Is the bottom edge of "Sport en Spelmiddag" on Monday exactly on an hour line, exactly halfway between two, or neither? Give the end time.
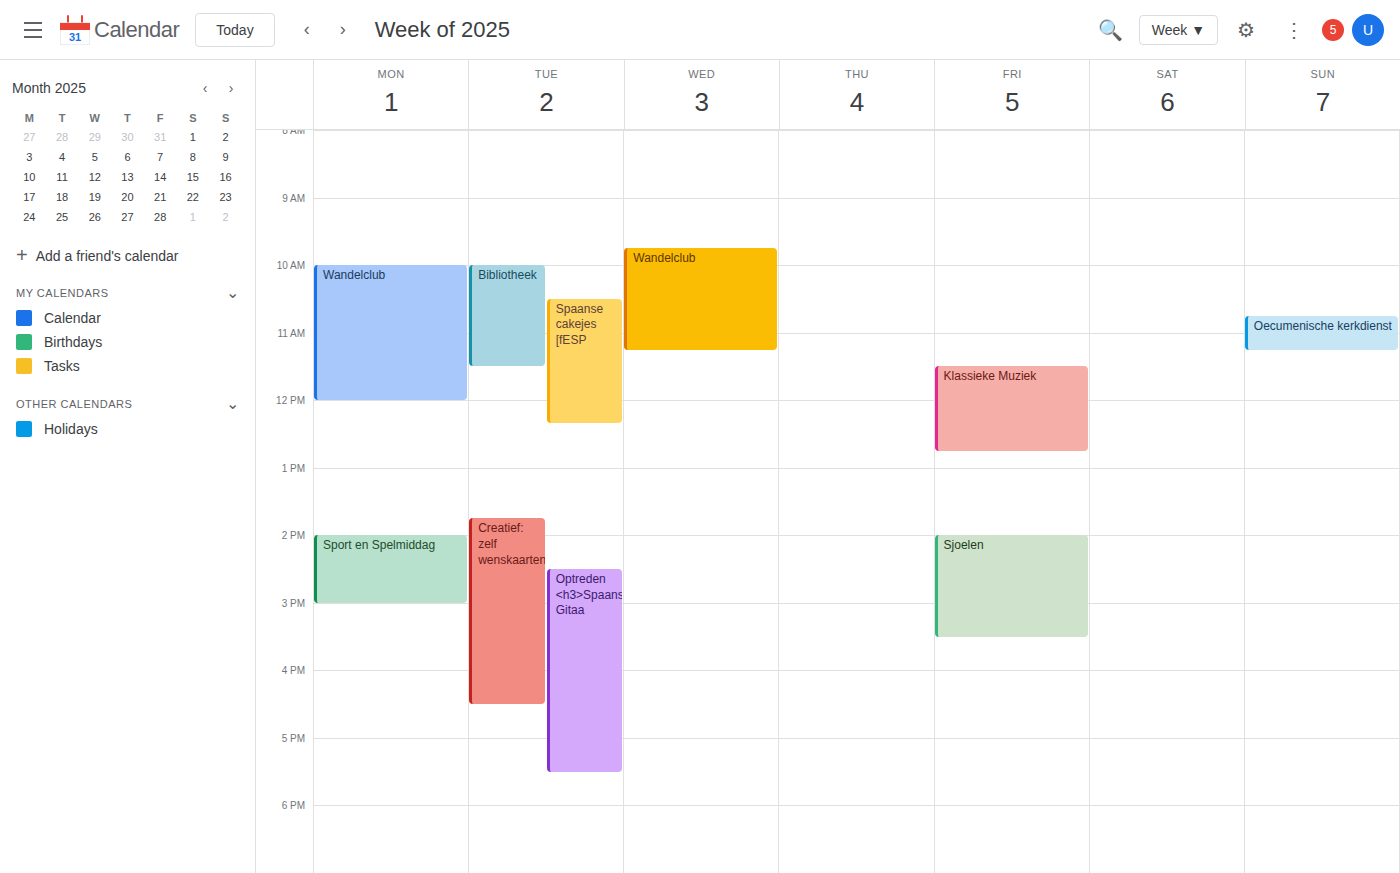
3:00 PM -- exactly on the 3 PM line.